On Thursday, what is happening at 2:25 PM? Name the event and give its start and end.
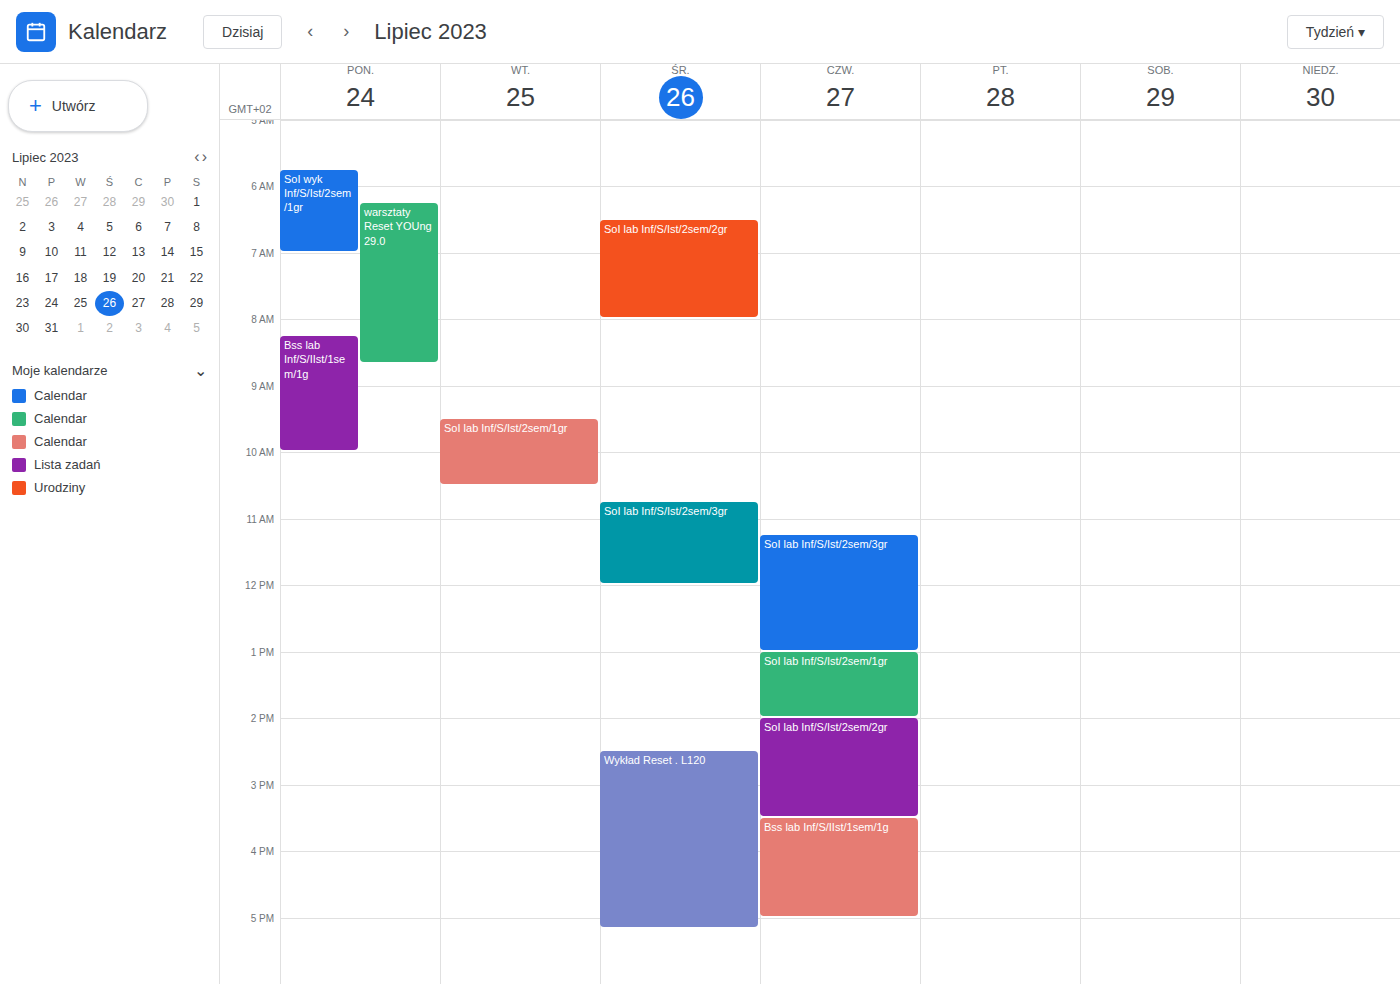
"SoI lab Inf/S/Ist/2sem/2gr", 2:00 PM to 3:30 PM